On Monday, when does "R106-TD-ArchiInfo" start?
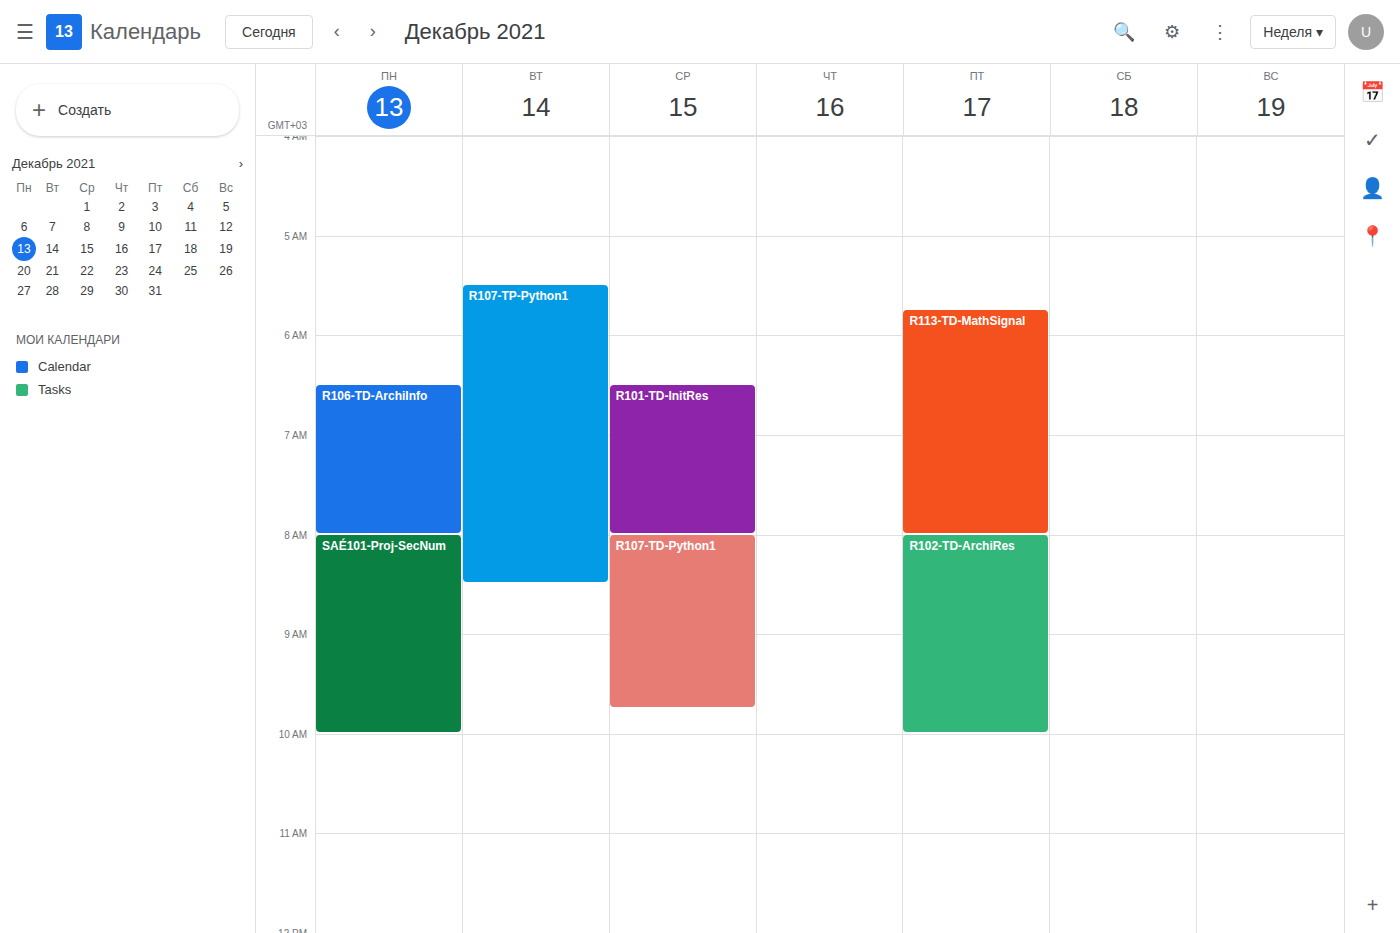
6:30 AM